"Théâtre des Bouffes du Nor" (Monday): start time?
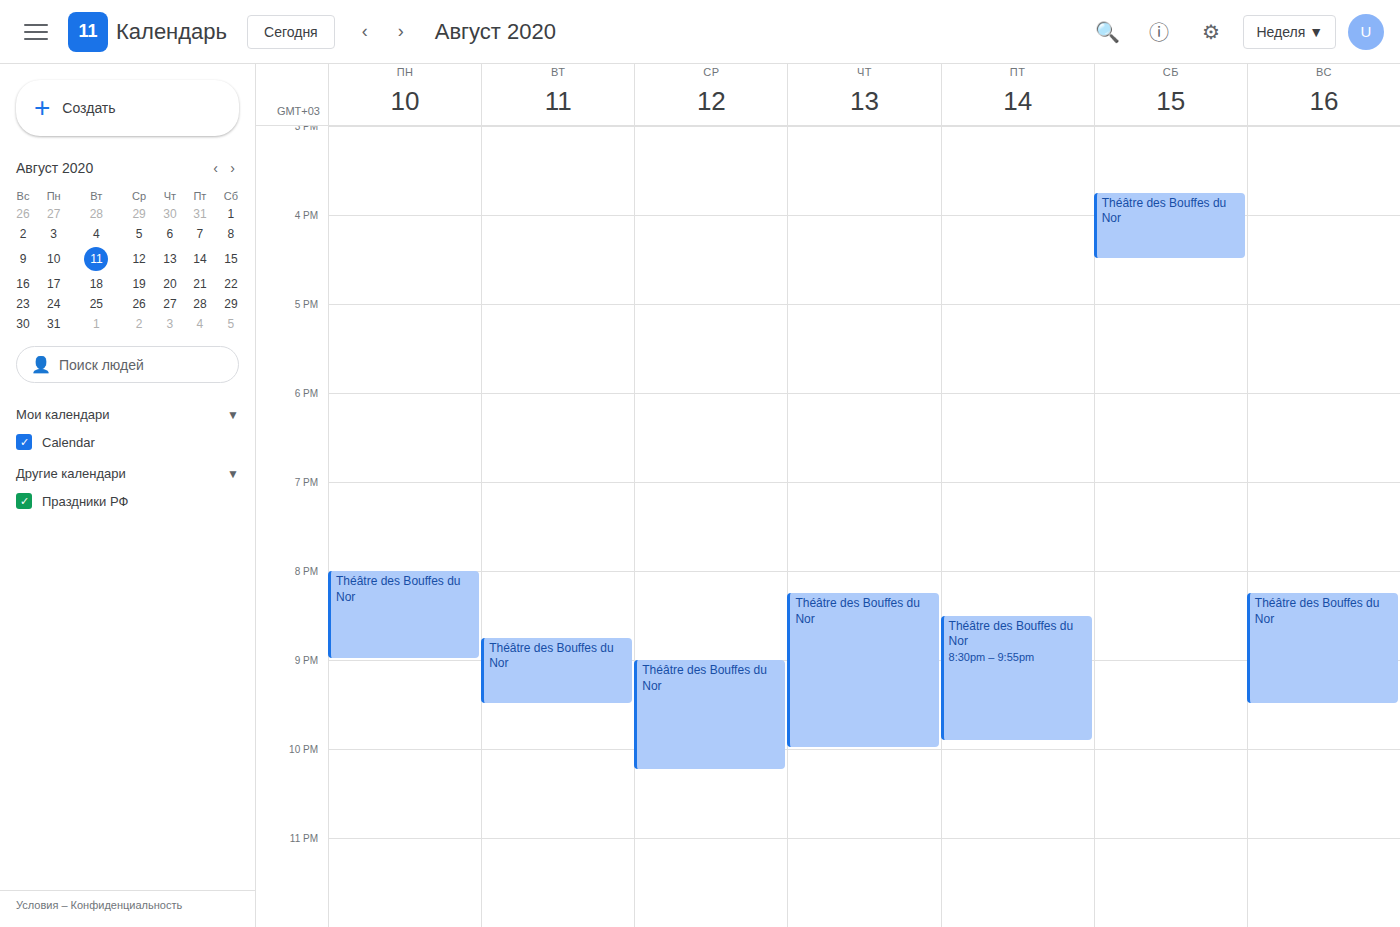
20:00